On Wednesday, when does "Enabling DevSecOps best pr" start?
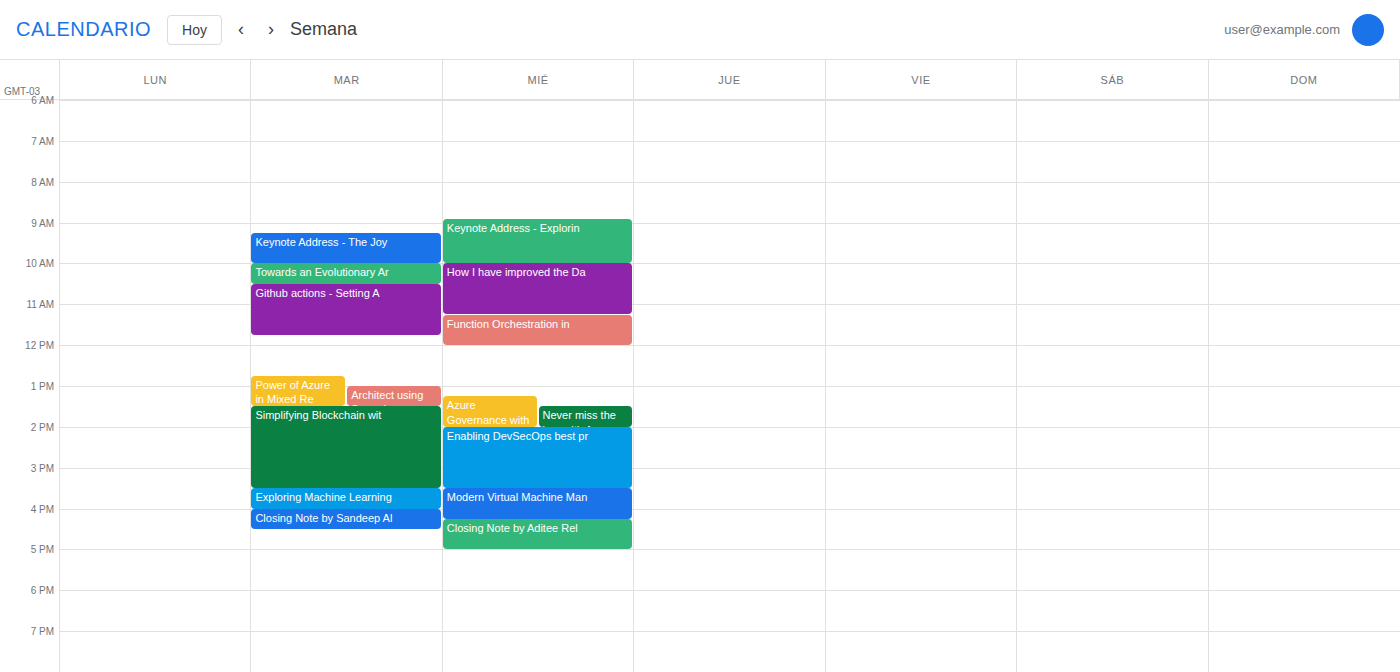
2:00 PM